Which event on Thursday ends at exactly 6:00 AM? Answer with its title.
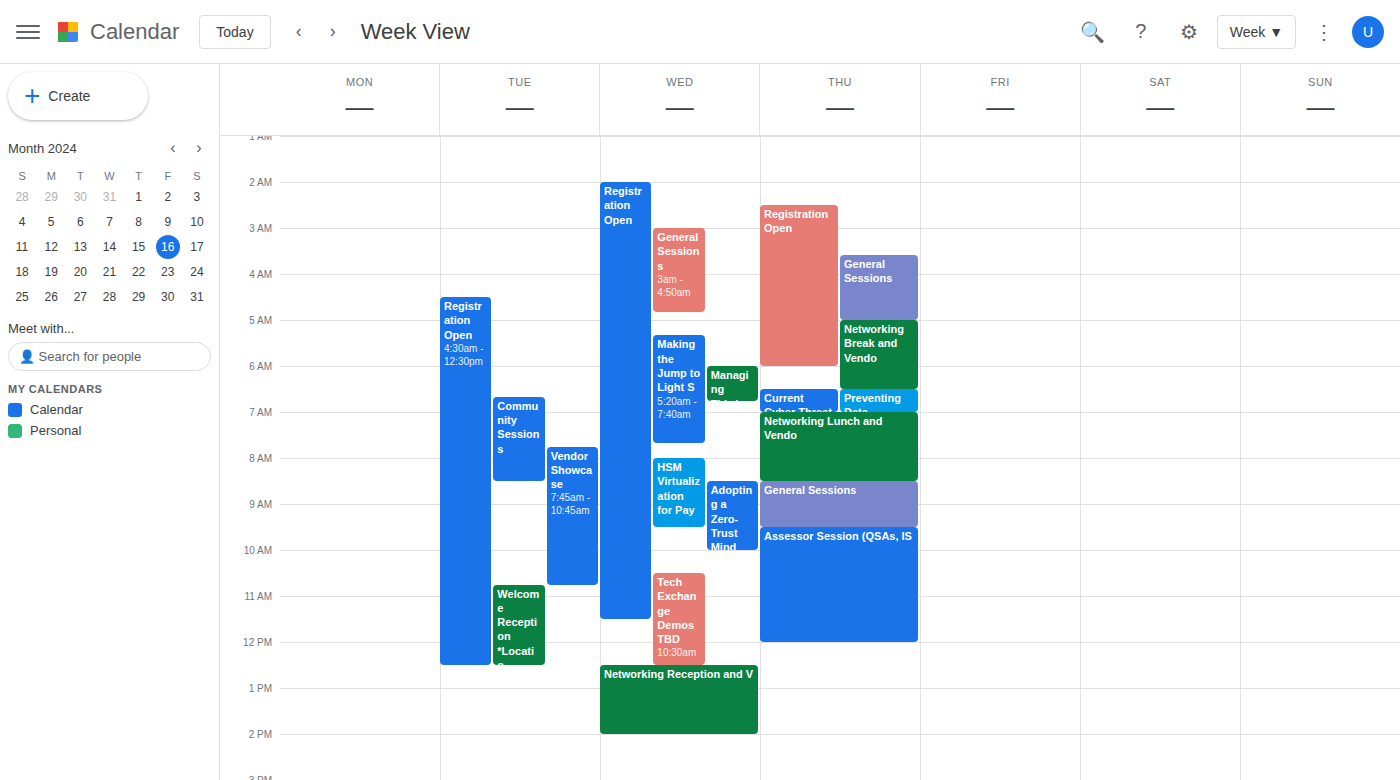
"Registration Open"